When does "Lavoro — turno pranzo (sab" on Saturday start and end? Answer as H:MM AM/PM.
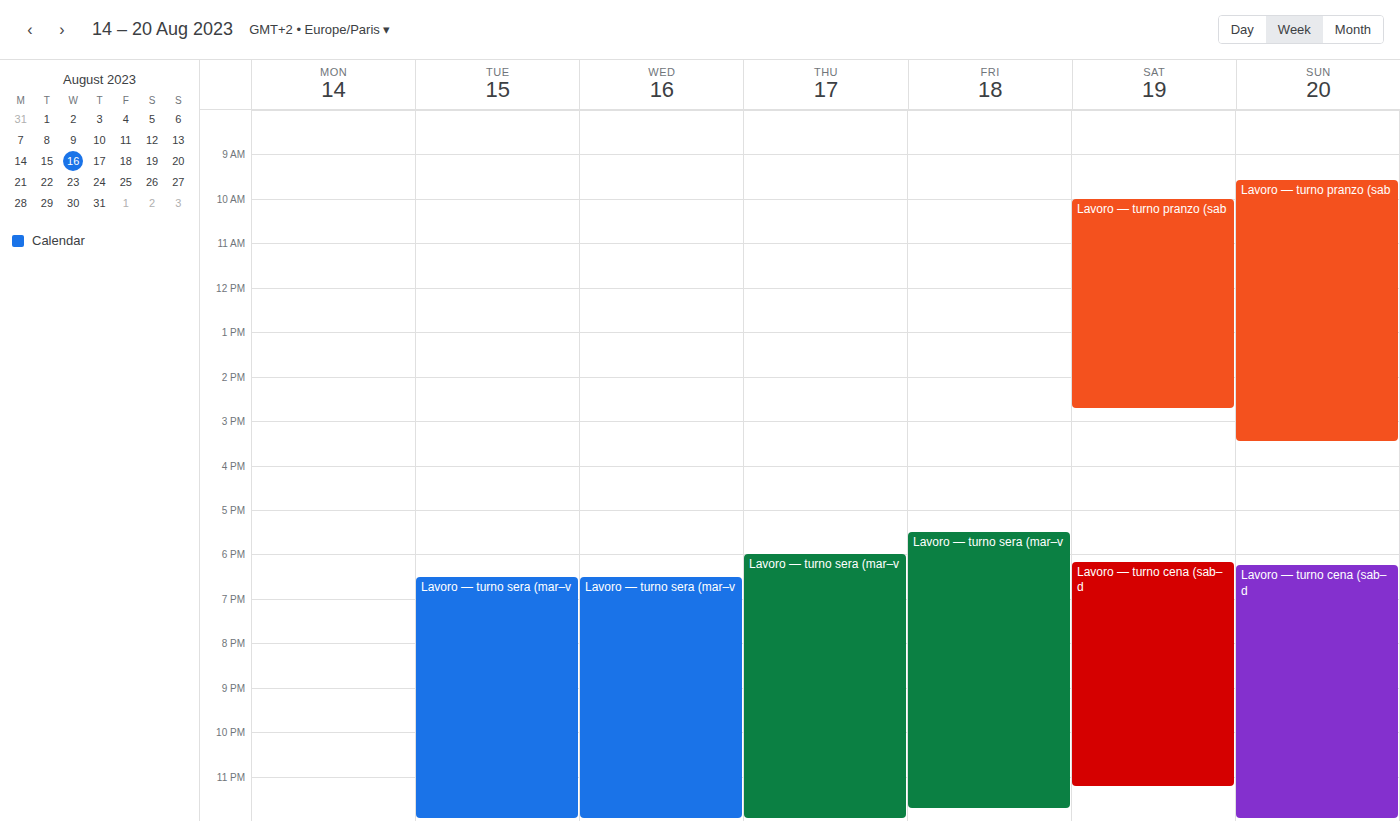
10:00 AM to 2:45 PM